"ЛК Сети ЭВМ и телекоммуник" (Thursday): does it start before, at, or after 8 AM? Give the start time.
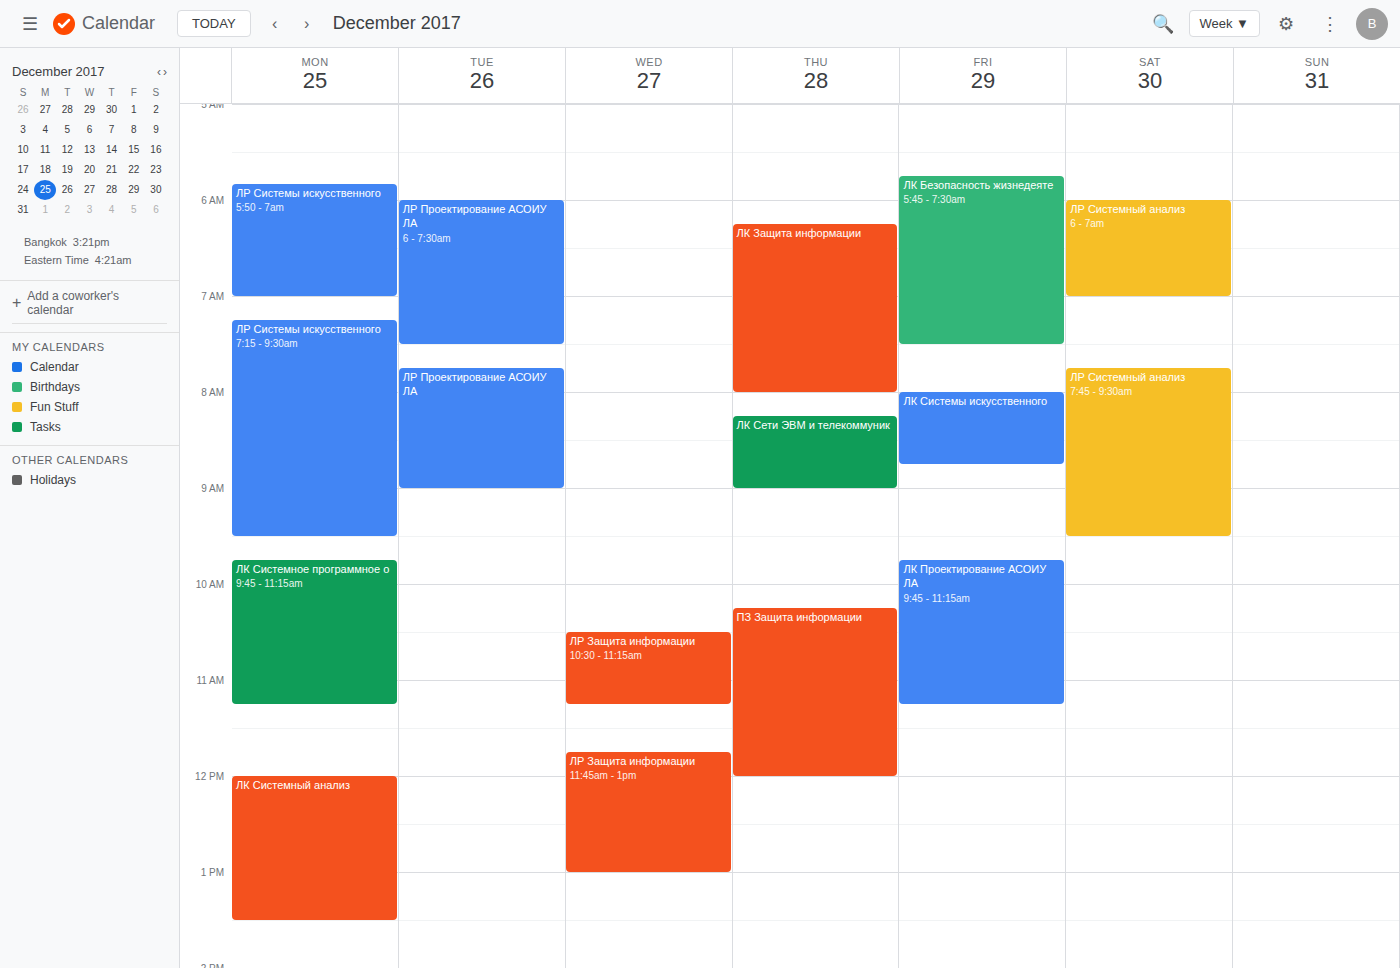
8:15 AM -- after 8 AM, 15 minutes below the 8 AM line.